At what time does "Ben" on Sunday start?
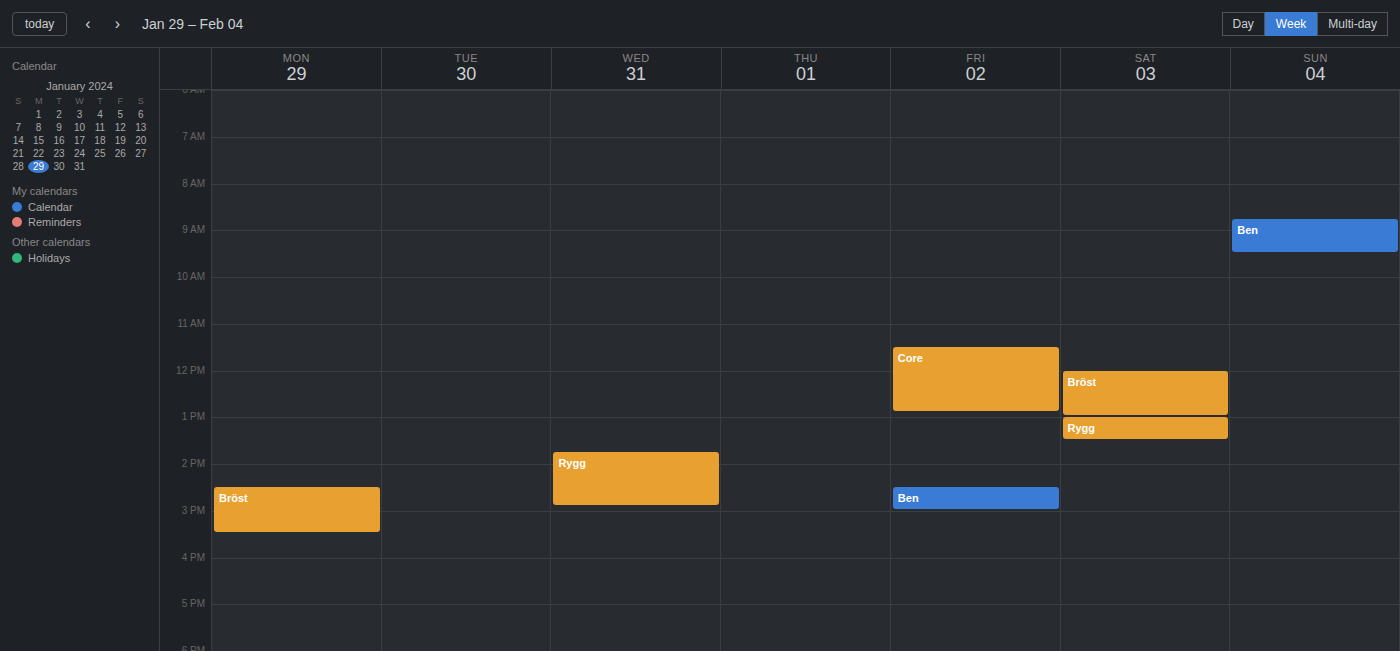
8:45 AM